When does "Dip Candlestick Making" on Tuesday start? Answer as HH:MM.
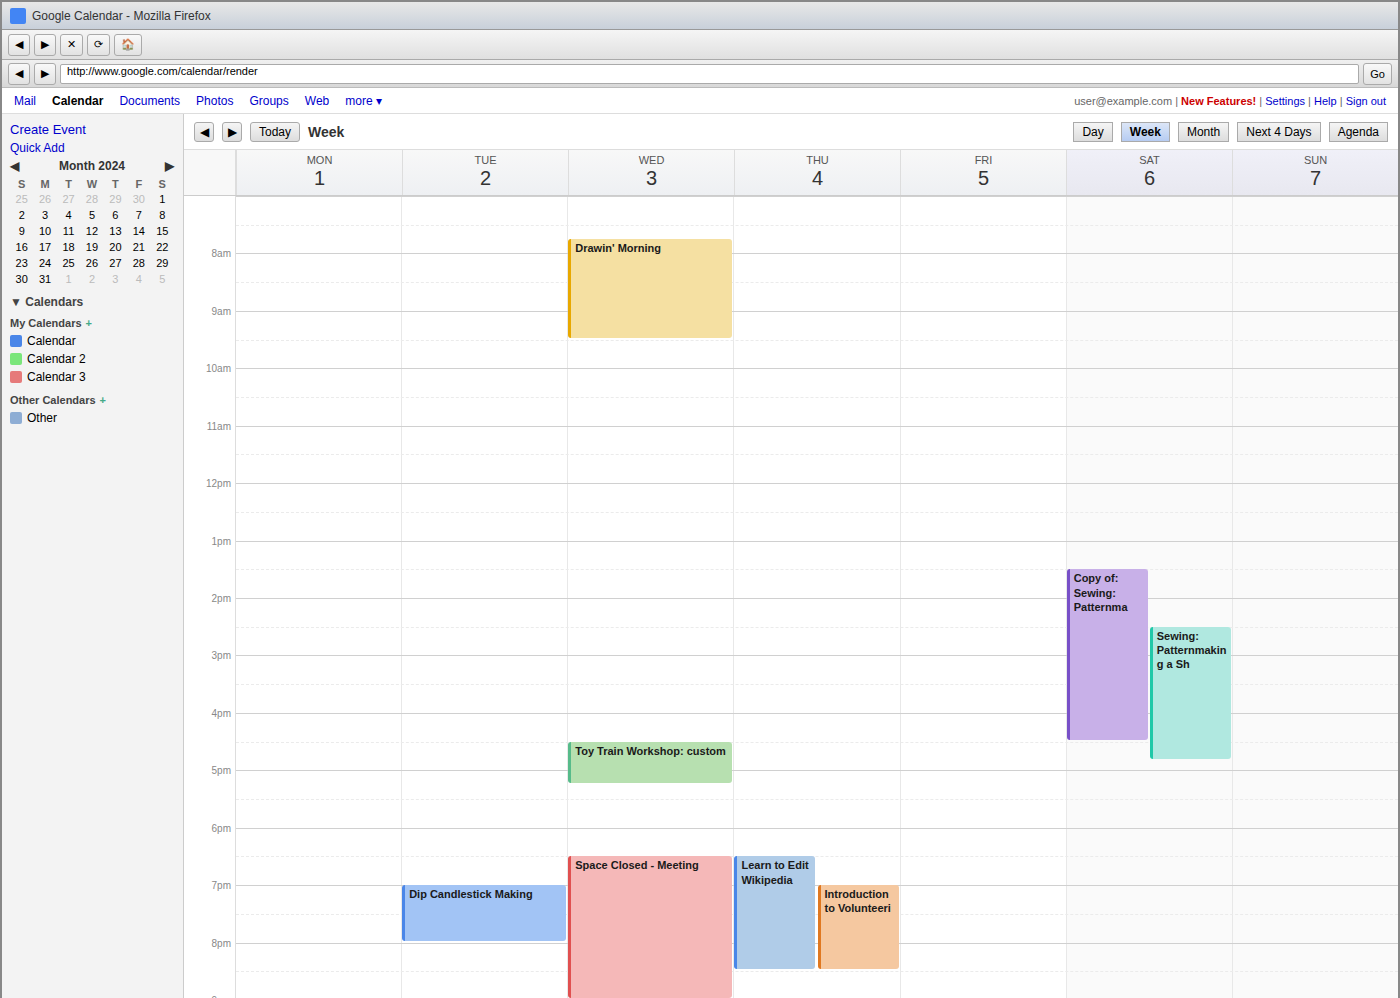
19:00